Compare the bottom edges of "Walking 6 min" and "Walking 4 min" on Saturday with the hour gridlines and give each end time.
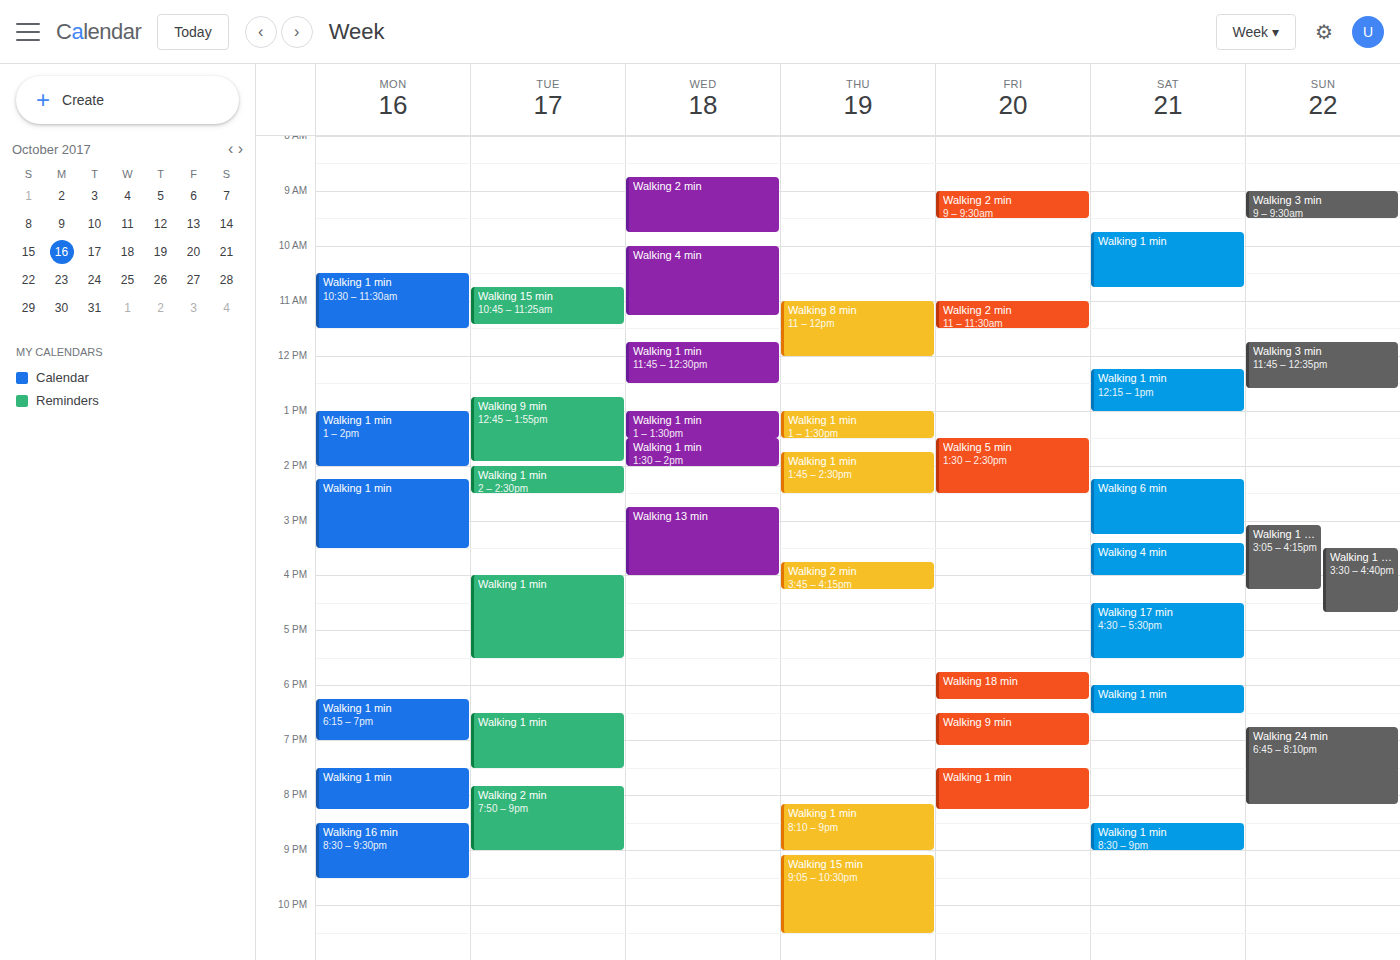
"Walking 6 min": 3:15 PM, neither: a quarter of the way from the 3 PM line to the 4 PM line. "Walking 4 min": 4:00 PM, exactly on the 4 PM line.